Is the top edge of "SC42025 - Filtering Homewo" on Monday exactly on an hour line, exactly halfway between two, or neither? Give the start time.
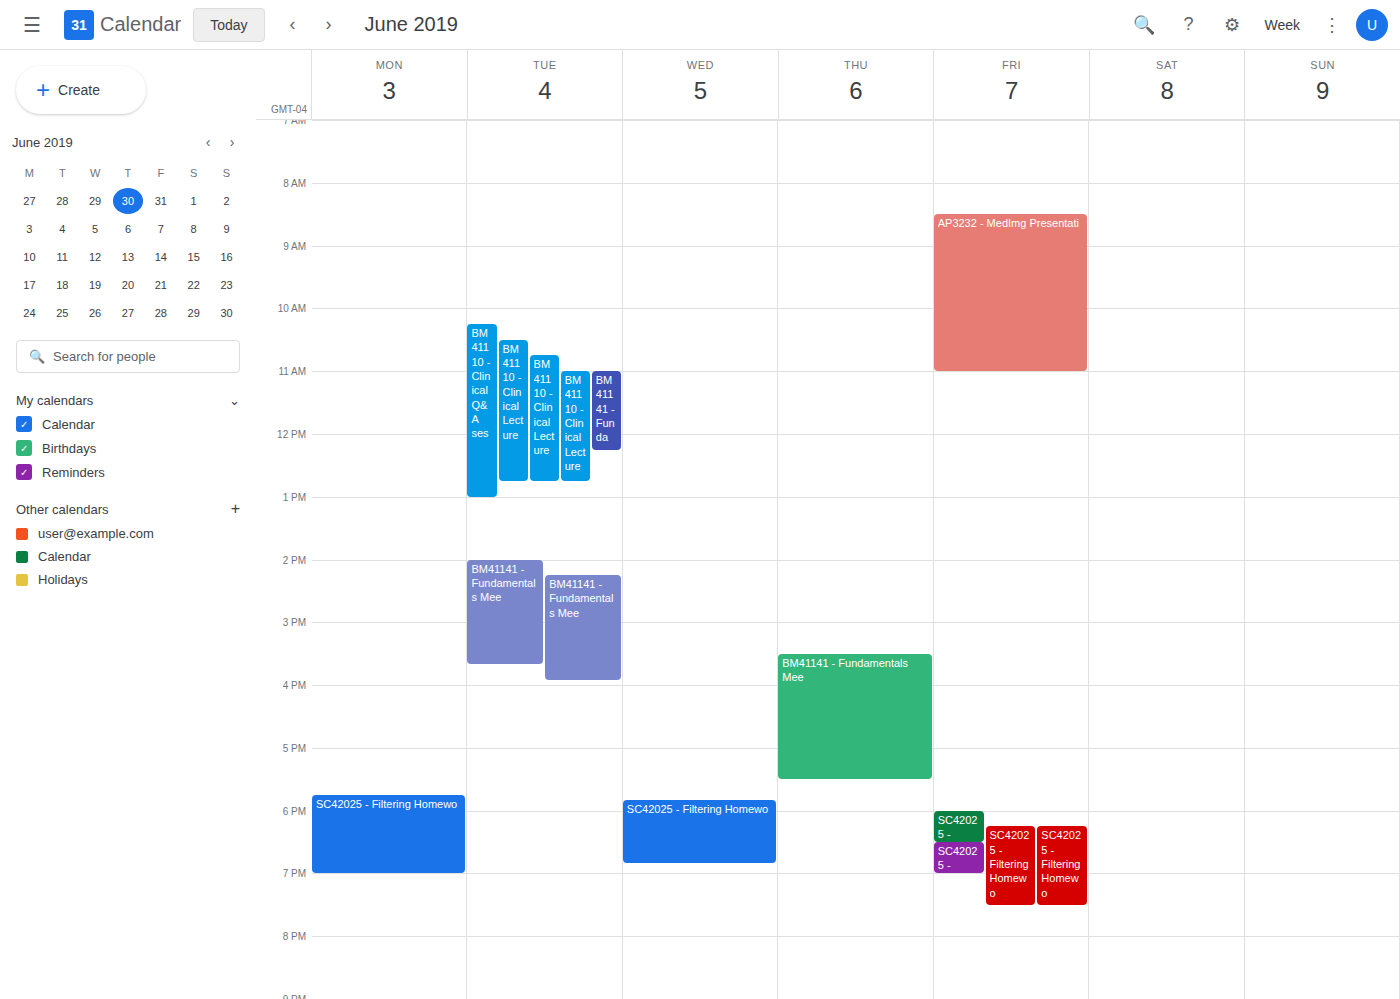
5:45 PM -- neither: three quarters of the way from the 5 PM line to the 6 PM line.